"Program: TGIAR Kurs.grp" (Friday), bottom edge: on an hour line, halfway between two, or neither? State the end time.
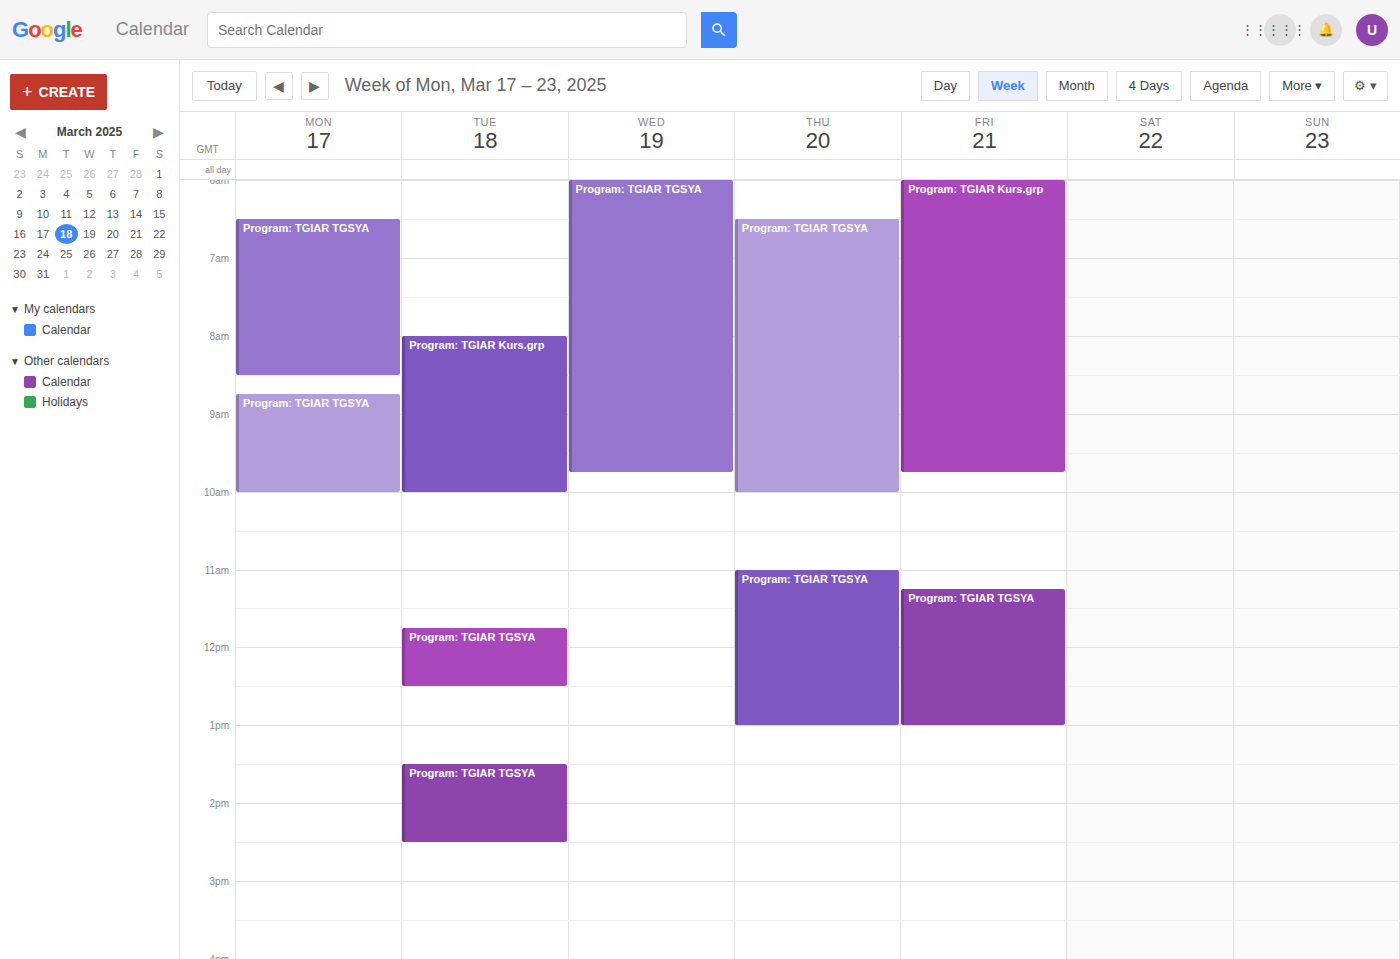
9:45 AM -- neither: three quarters of the way from the 9 AM line to the 10 AM line.